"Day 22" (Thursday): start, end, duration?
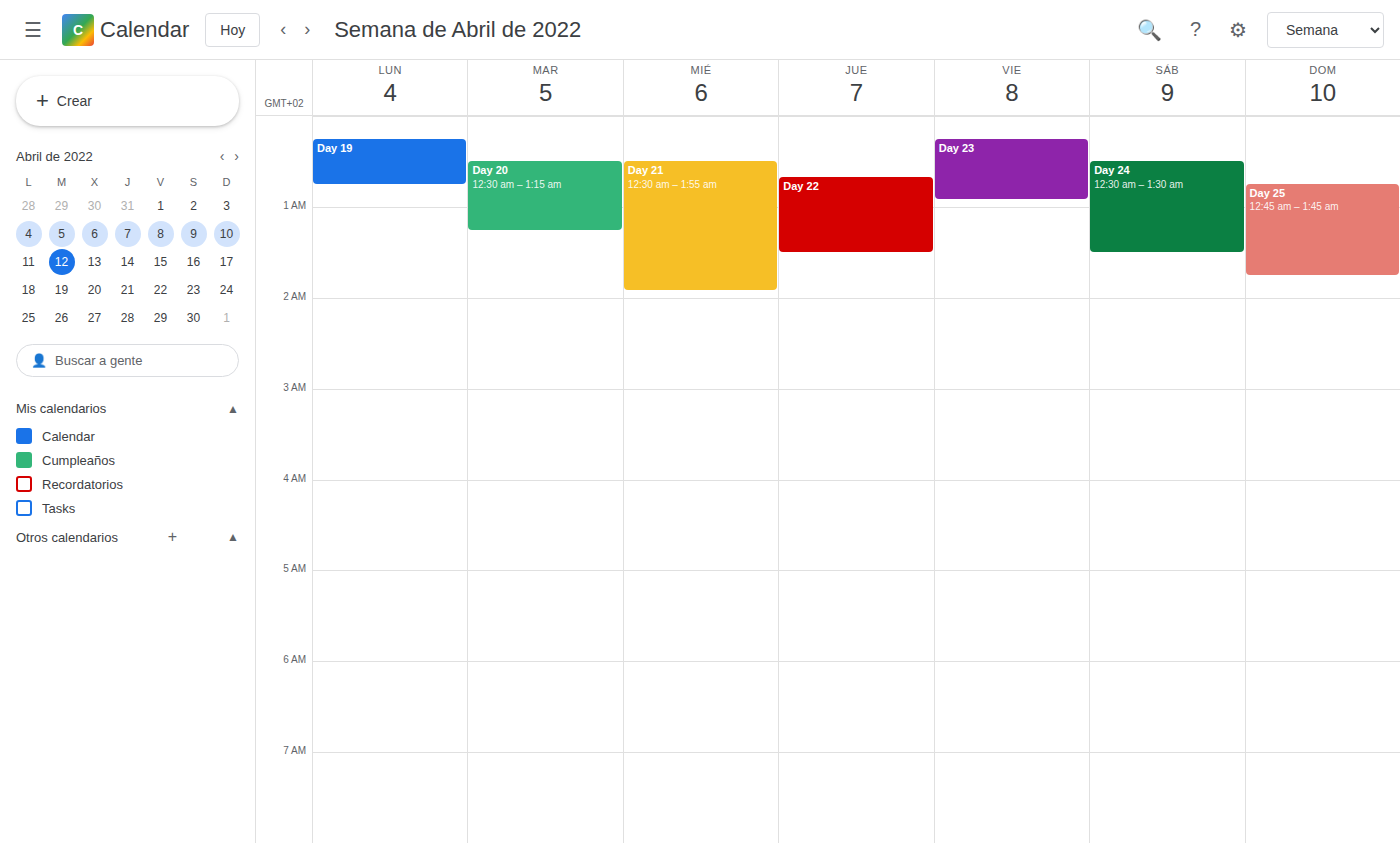
00:40 to 01:30, 50 minutes